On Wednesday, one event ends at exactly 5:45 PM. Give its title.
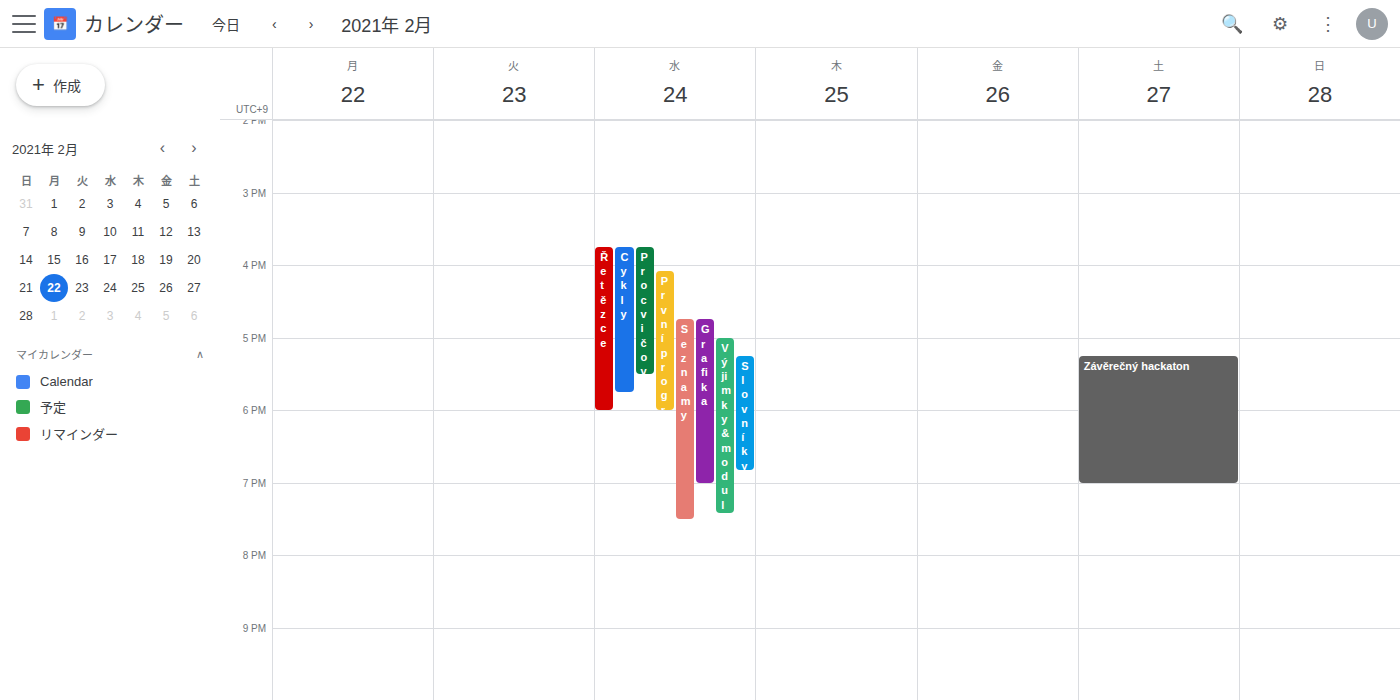
"Cykly"